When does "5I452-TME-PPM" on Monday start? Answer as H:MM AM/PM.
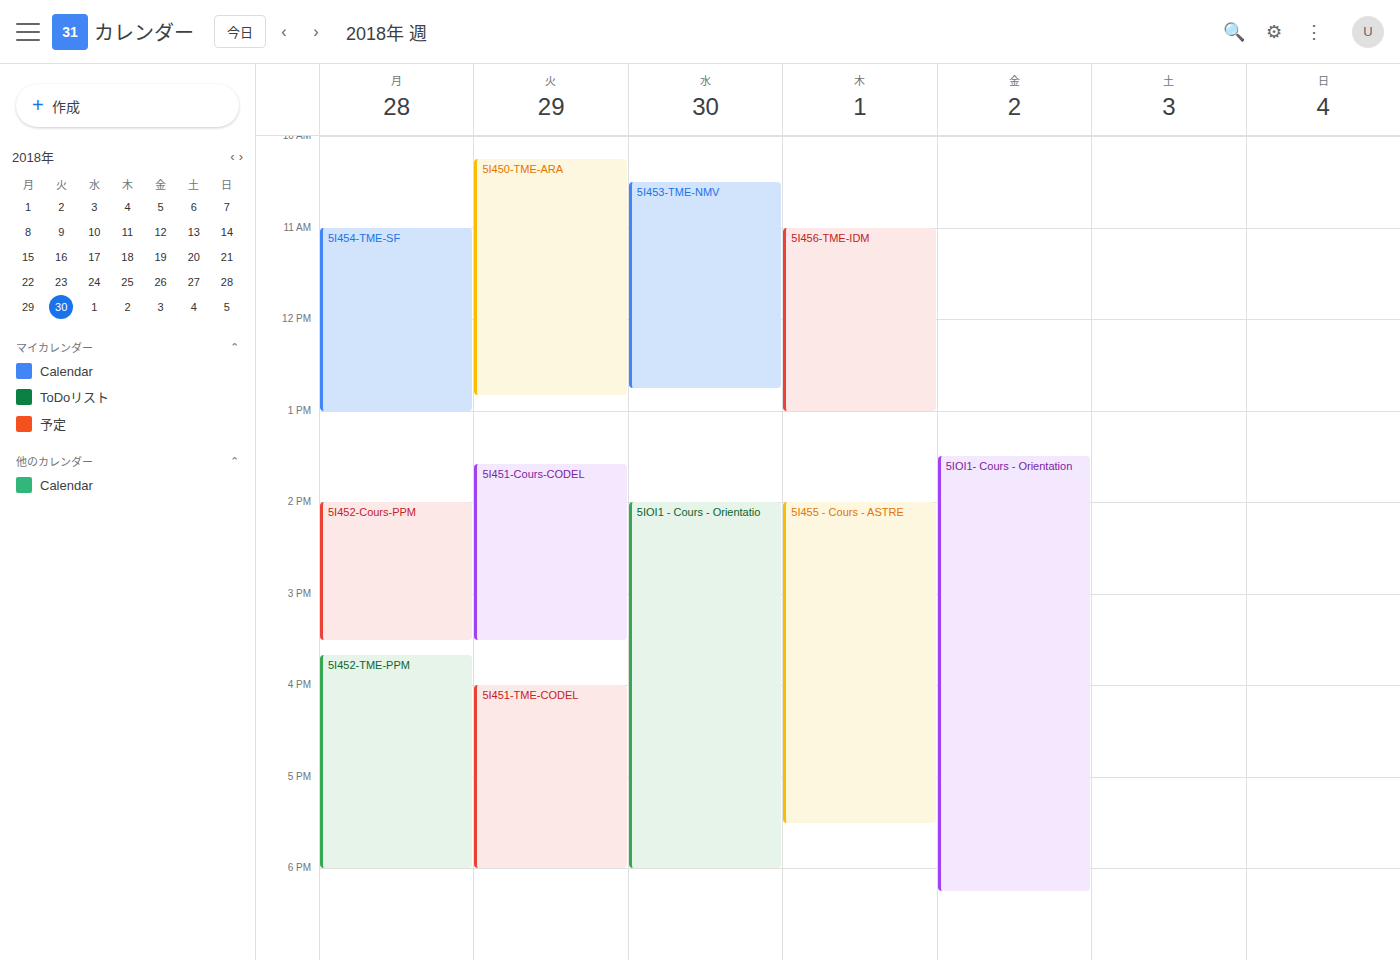
3:40 PM